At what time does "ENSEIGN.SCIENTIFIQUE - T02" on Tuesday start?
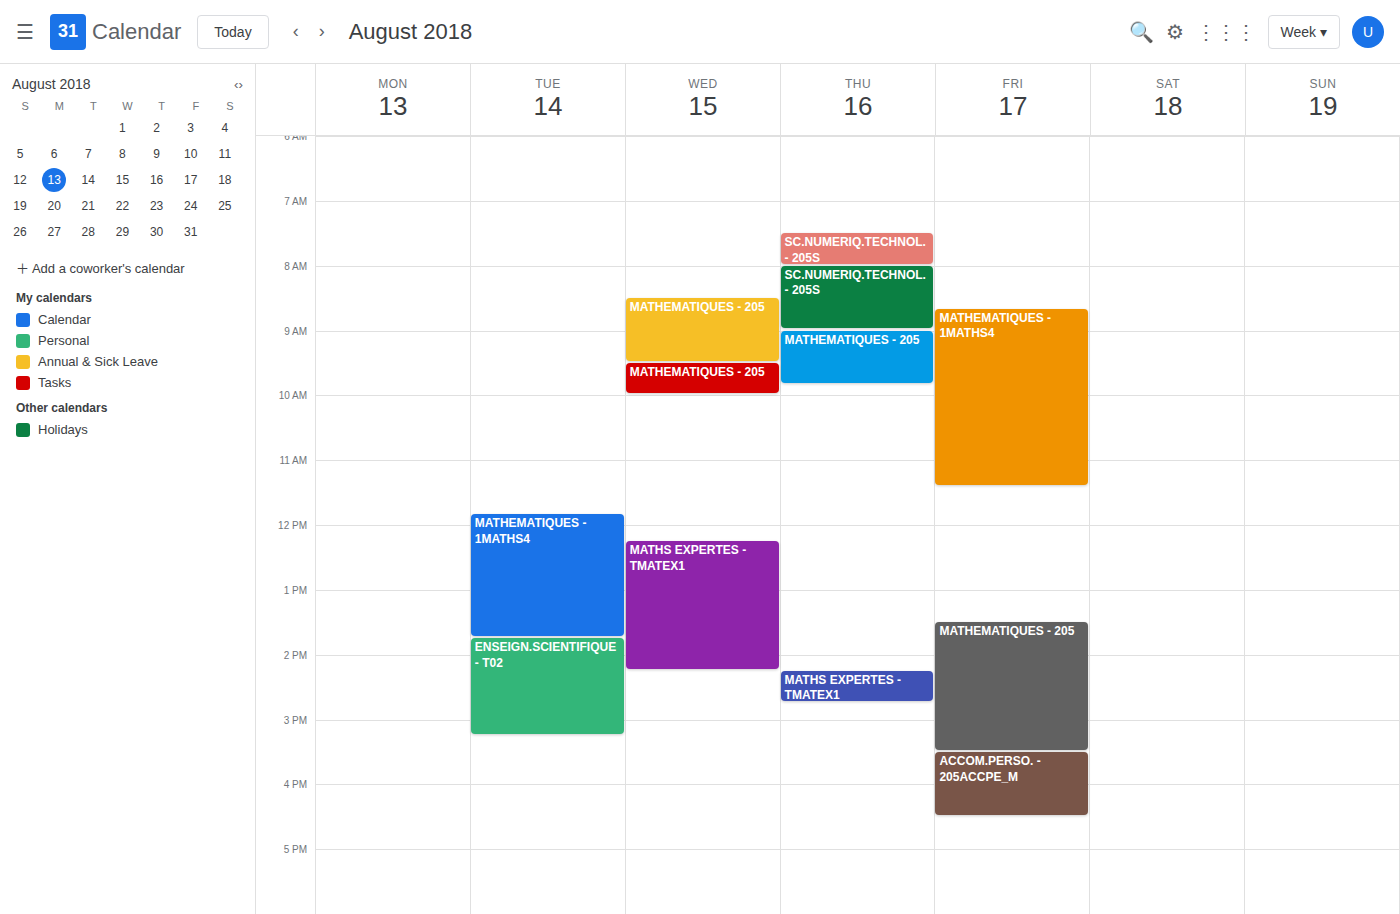
1:45 PM